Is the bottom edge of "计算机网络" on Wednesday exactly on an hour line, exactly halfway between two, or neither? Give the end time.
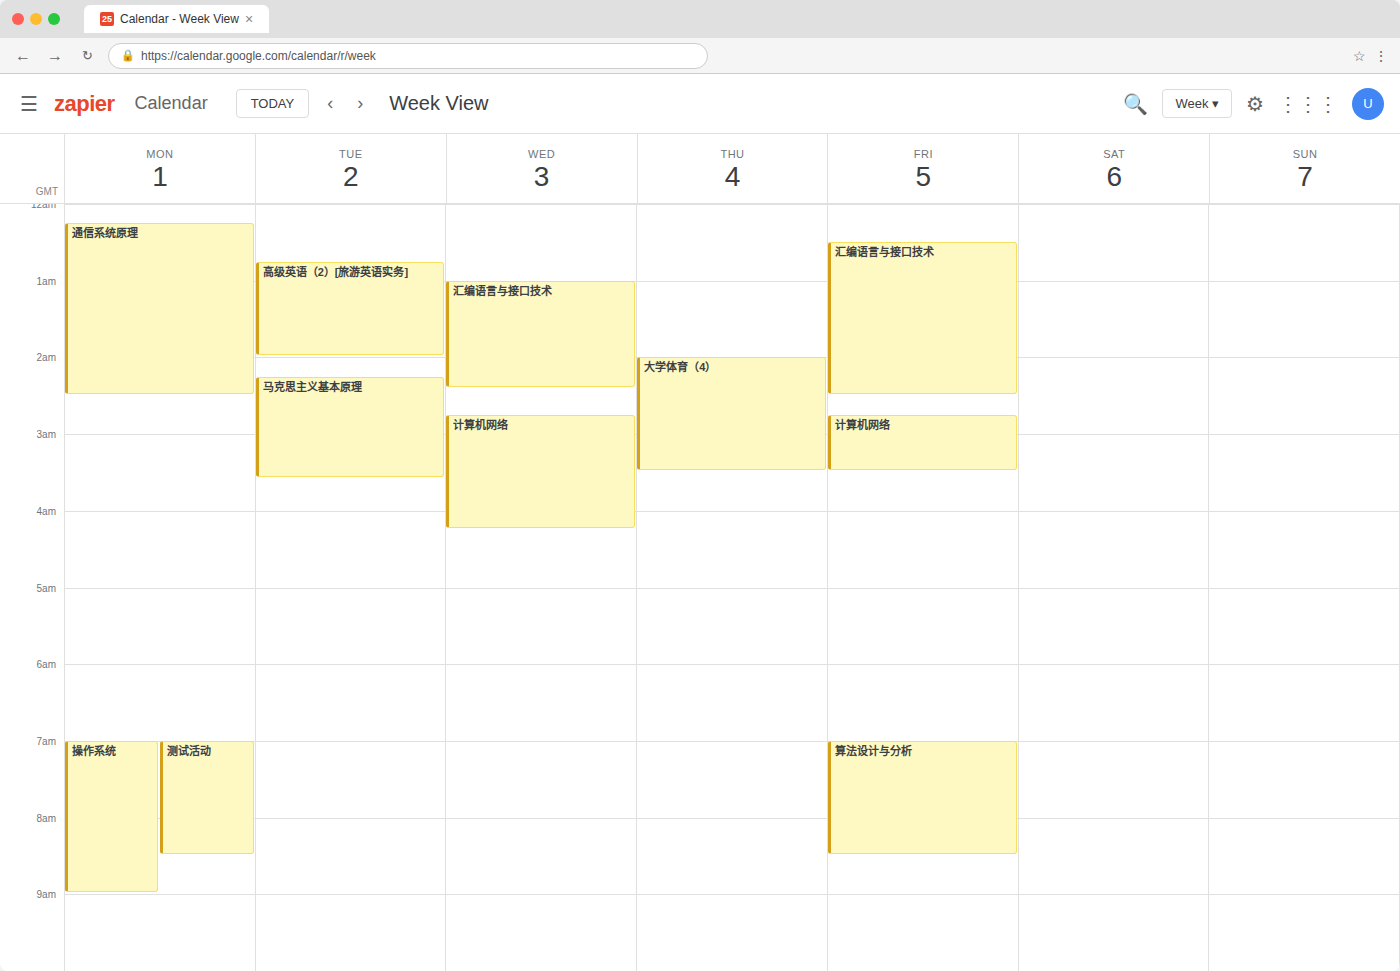
4:15 AM -- neither: a quarter of the way from the 4 AM line to the 5 AM line.